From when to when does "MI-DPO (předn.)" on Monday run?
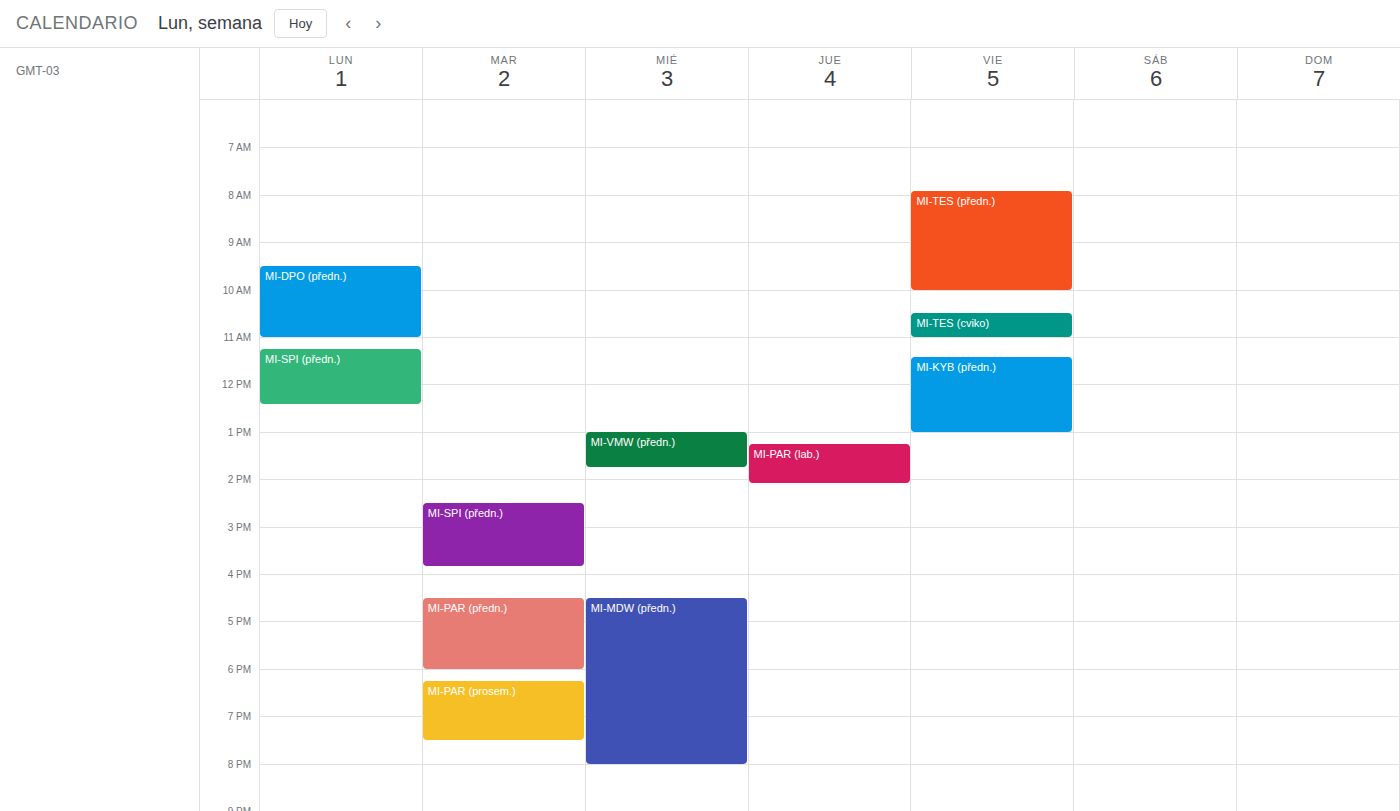
9:30 AM to 11:00 AM